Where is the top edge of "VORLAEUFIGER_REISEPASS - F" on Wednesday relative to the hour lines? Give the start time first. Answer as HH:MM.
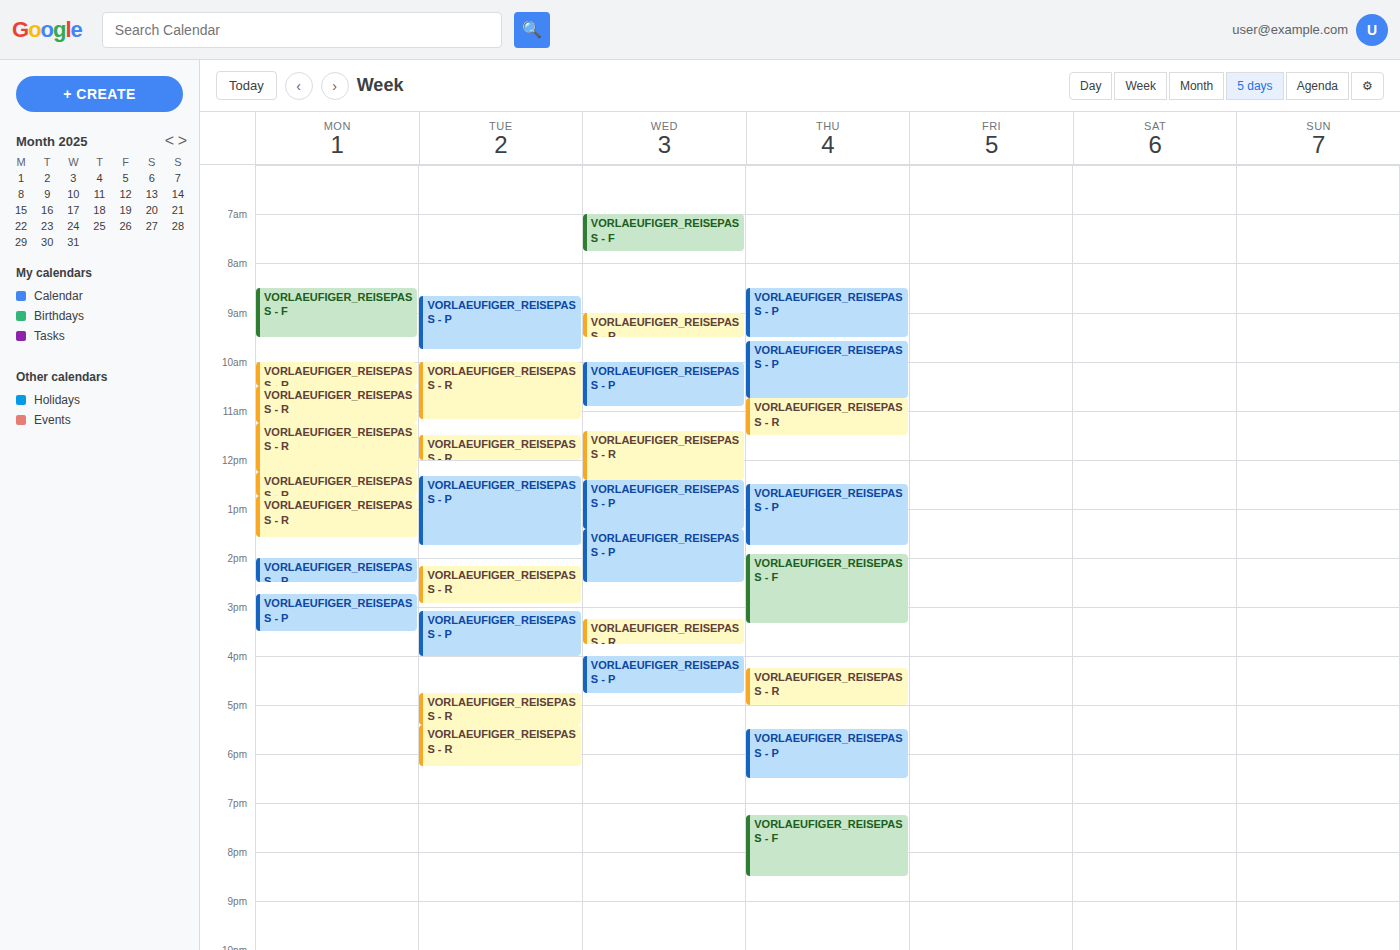
07:00 -- exactly on the 07:00 line.